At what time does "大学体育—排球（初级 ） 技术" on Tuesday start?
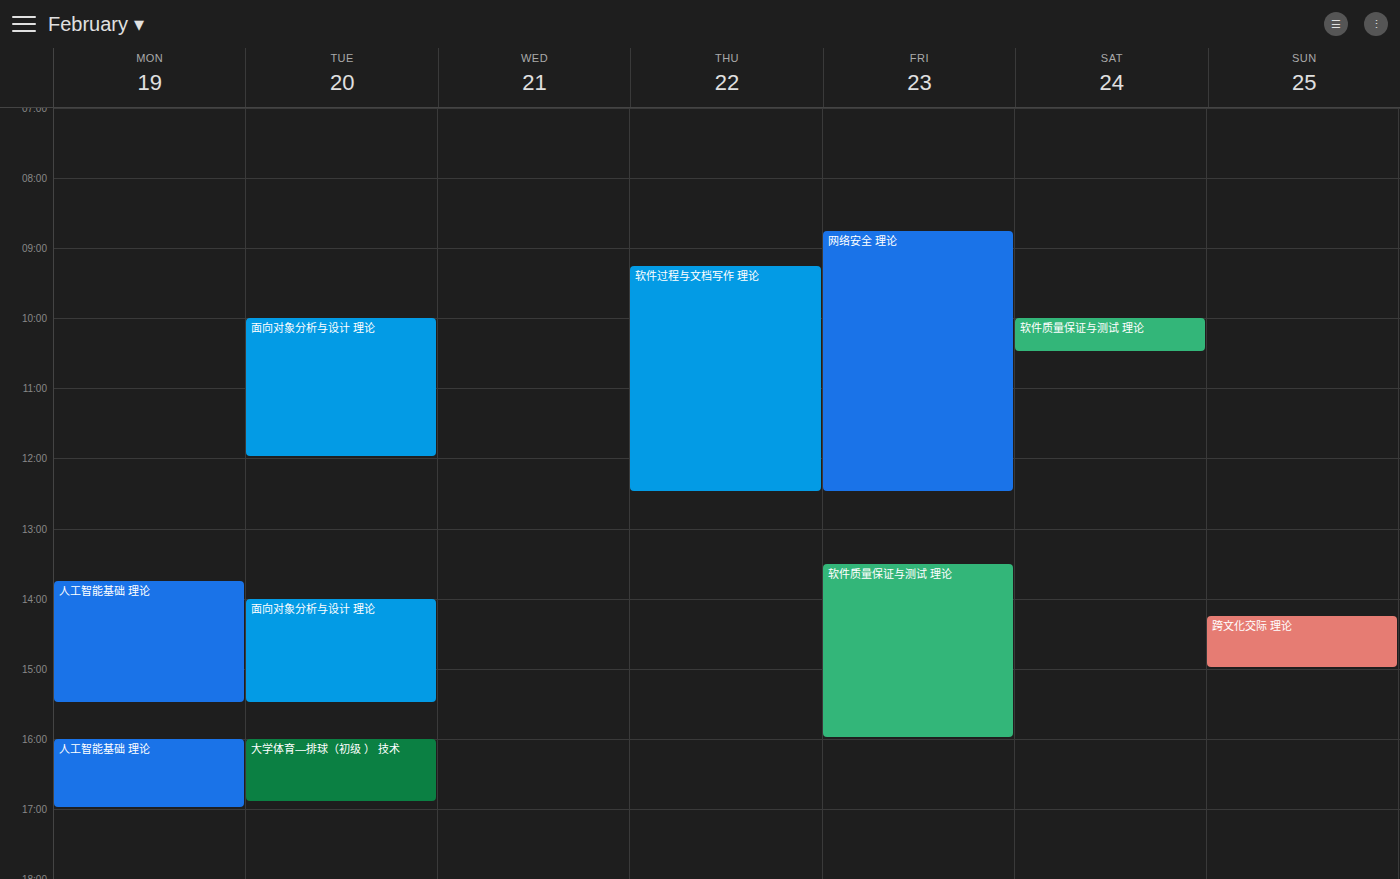
16:00